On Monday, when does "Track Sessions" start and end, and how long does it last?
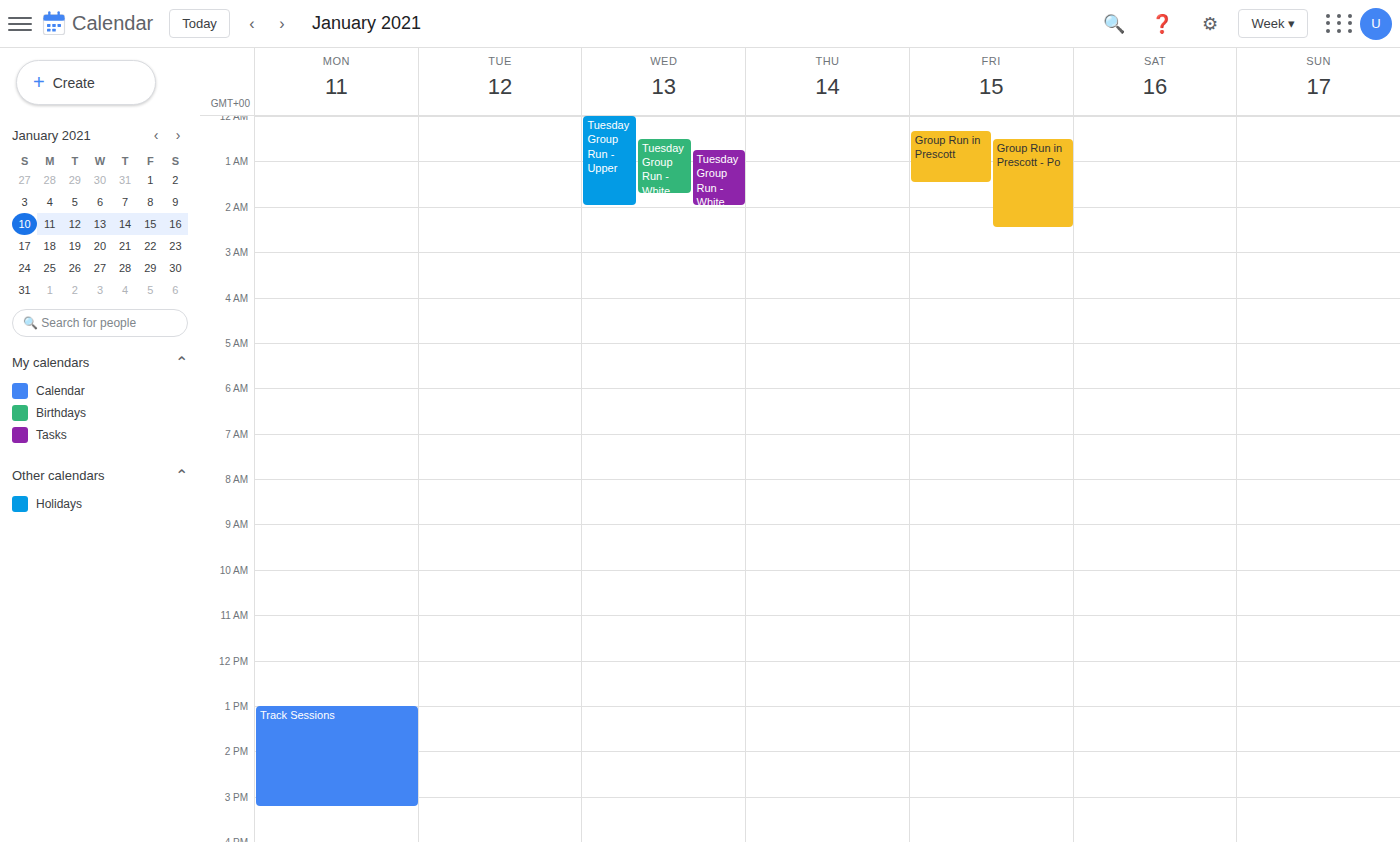
1:00 PM to 3:15 PM, 2 hours 15 minutes